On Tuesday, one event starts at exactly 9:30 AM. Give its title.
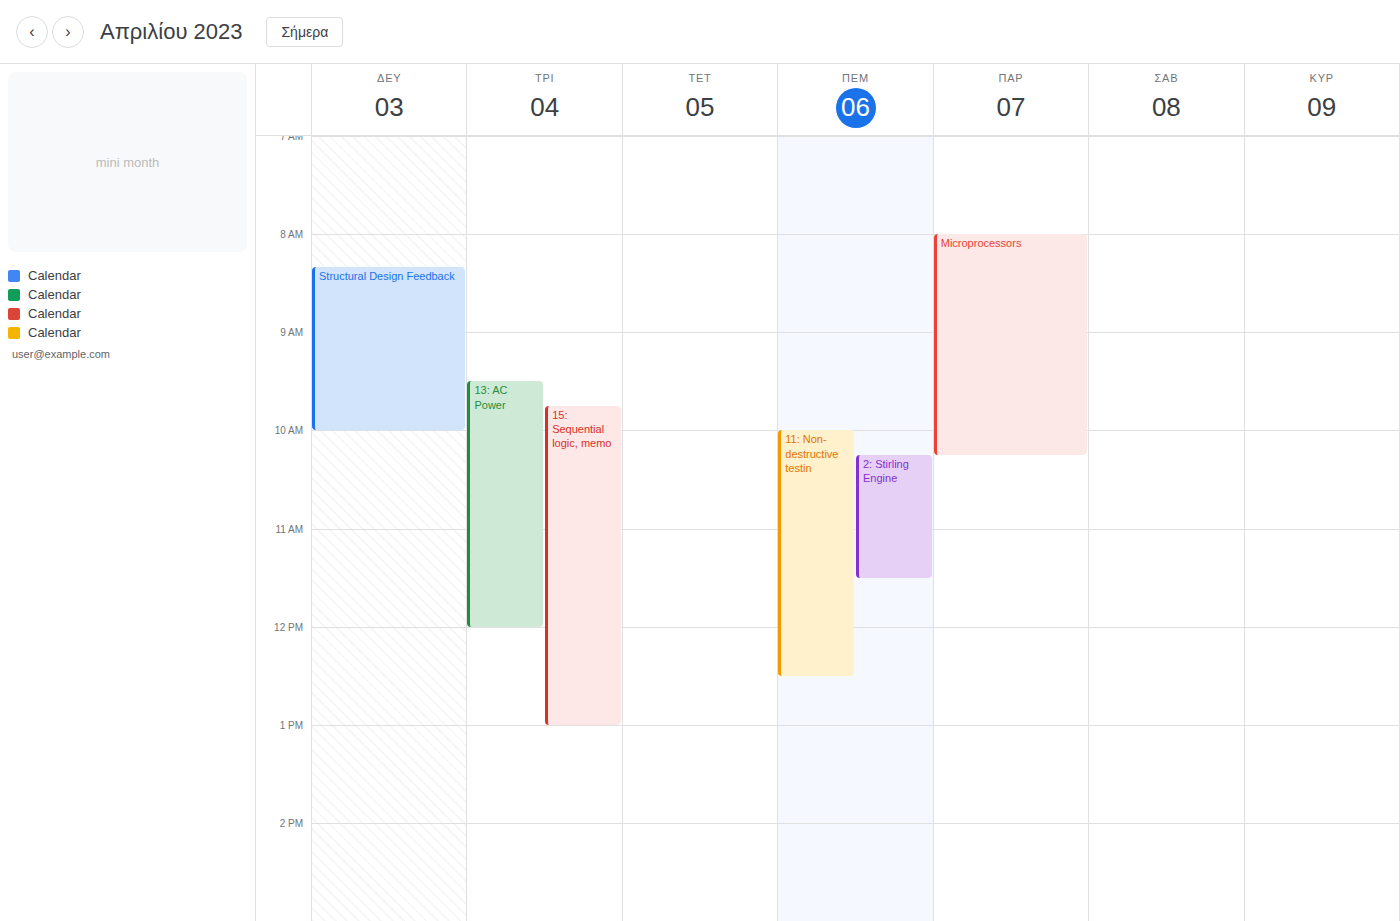
"13: AC Power"